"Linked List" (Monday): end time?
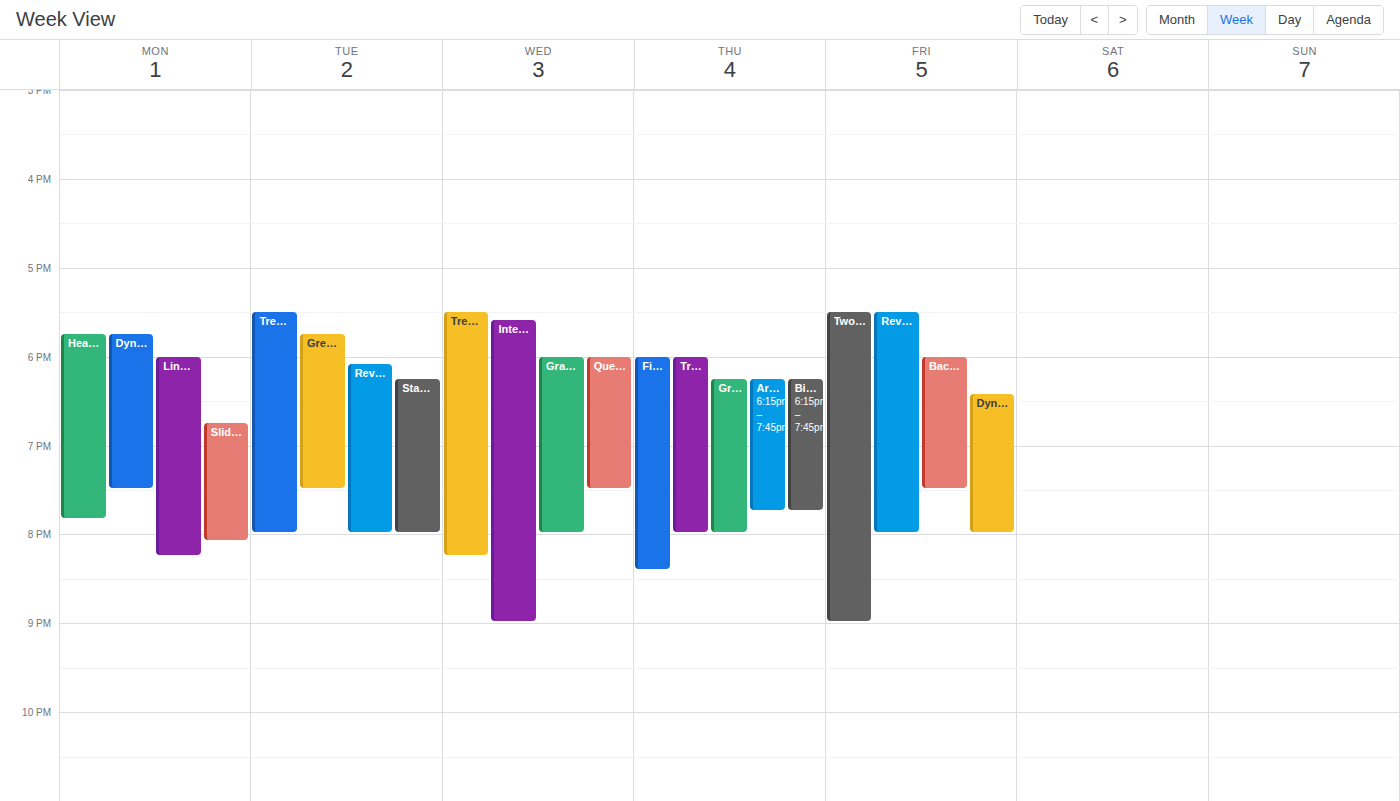
8:15 PM